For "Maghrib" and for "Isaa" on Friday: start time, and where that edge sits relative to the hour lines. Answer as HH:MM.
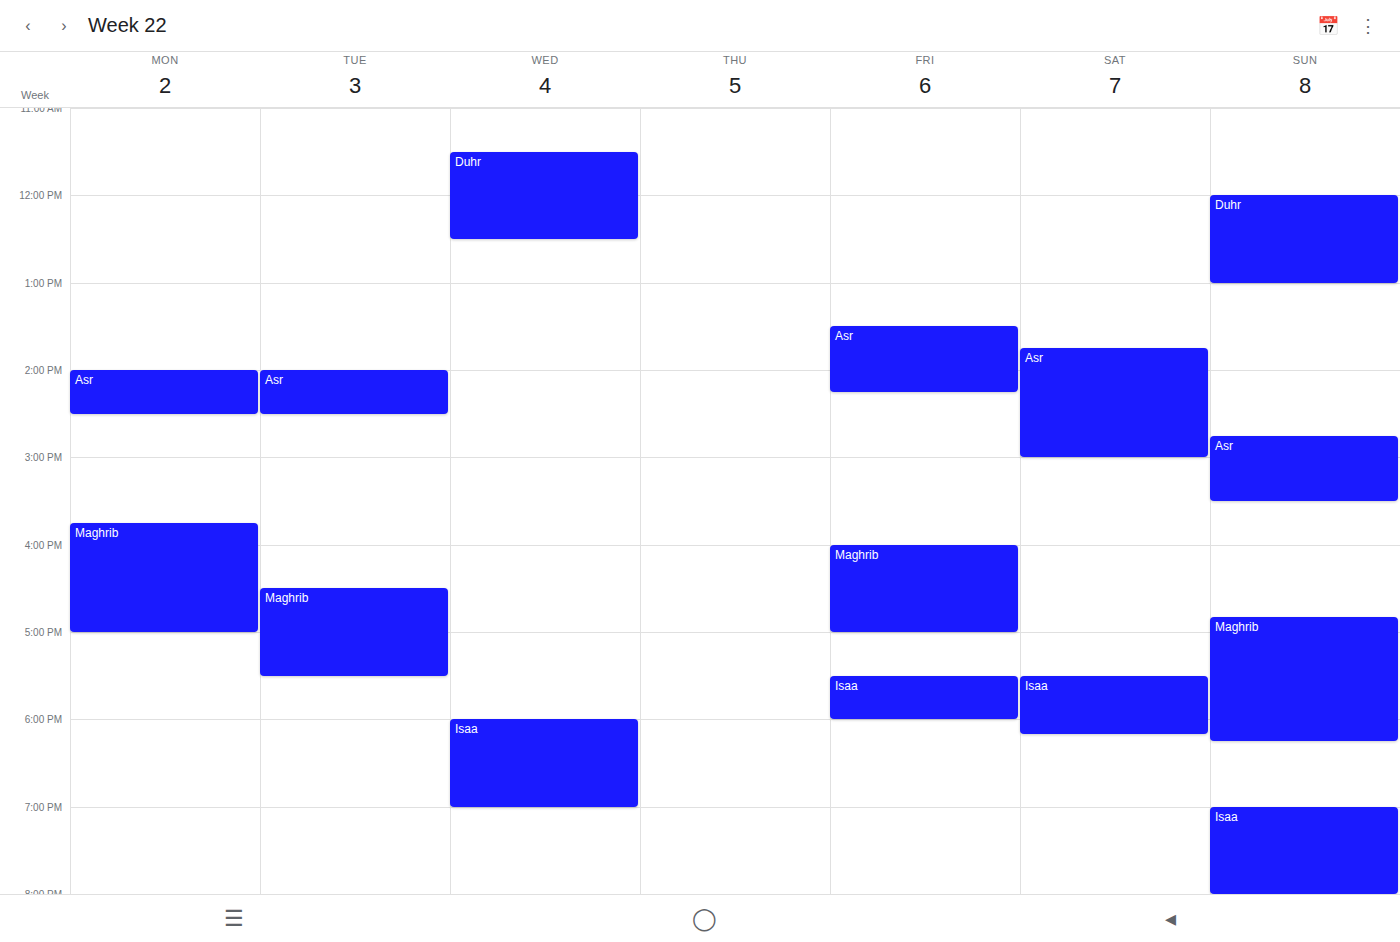
"Maghrib": 16:00, exactly on the 16:00 line. "Isaa": 17:30, halfway between the 17:00 and 18:00 lines.